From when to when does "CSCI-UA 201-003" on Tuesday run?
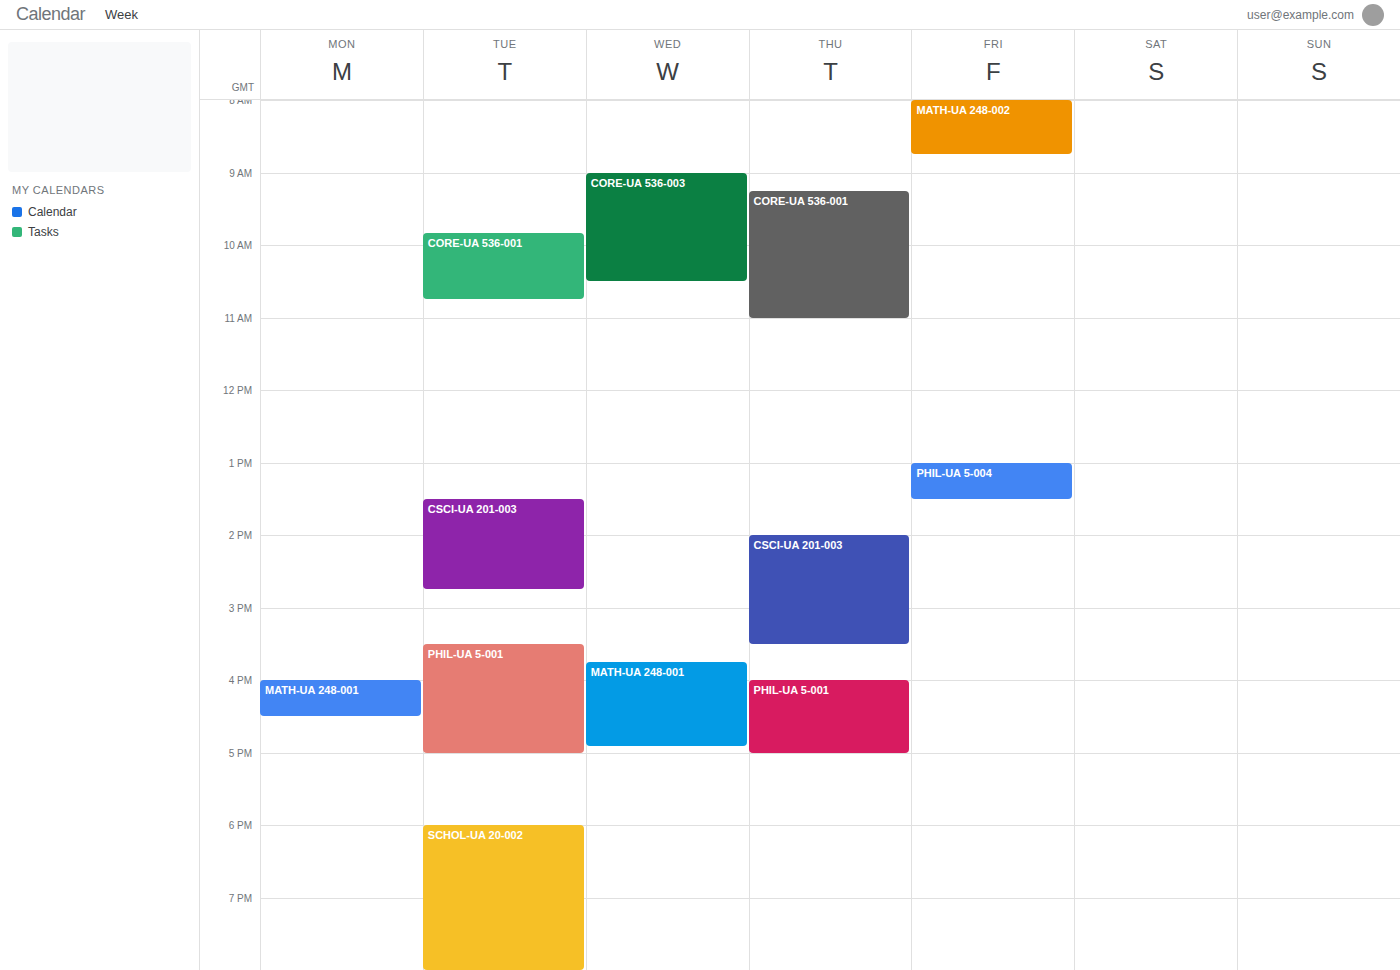
1:30 PM to 2:45 PM